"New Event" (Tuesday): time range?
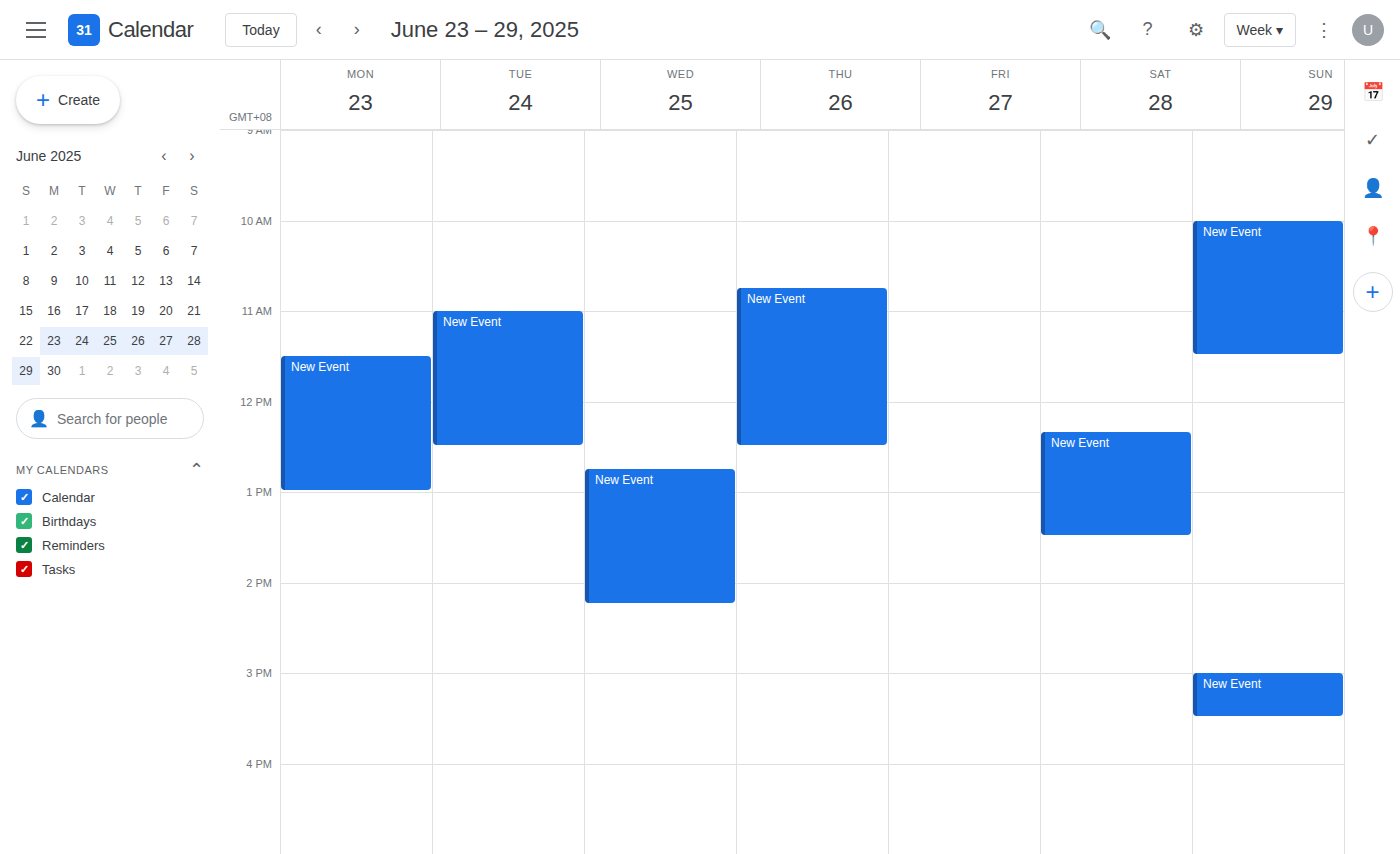
11:00 to 12:30